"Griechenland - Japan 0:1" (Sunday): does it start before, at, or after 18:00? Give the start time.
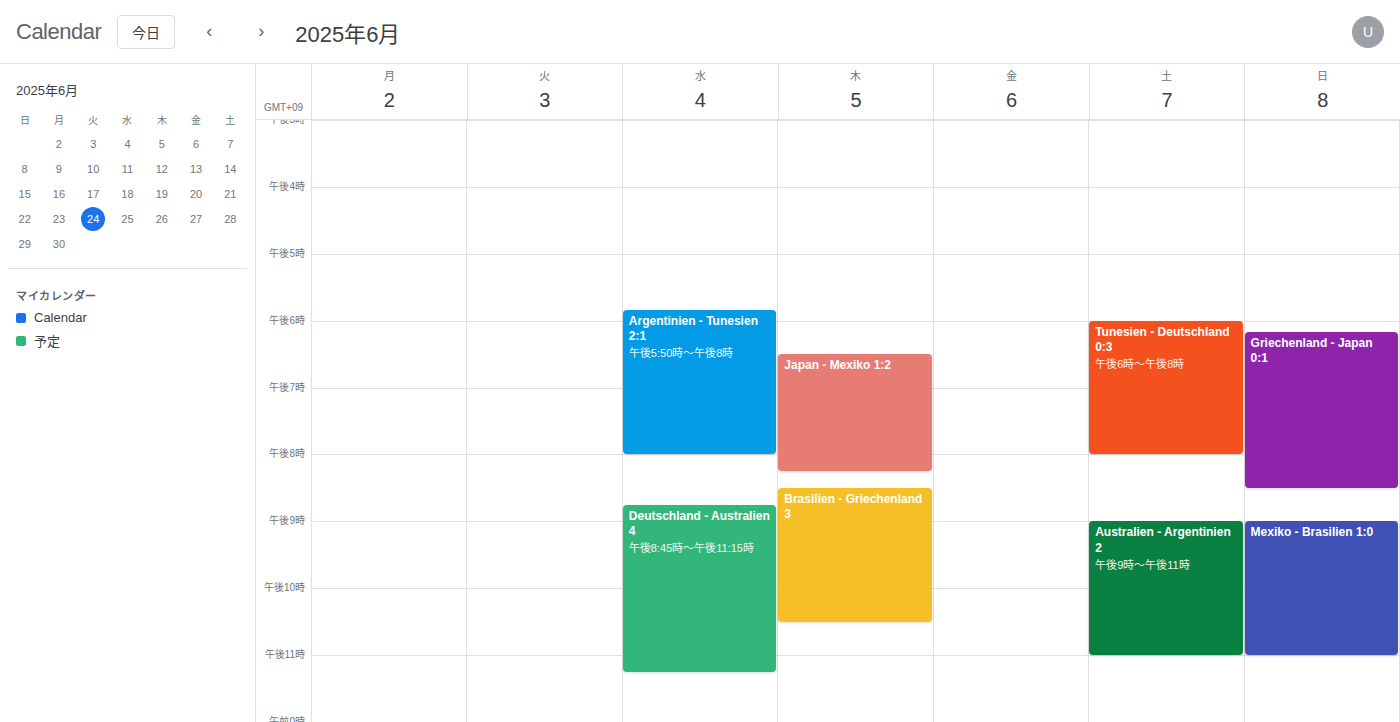
18:10 -- after 18:00, 10 minutes below the 18:00 line.